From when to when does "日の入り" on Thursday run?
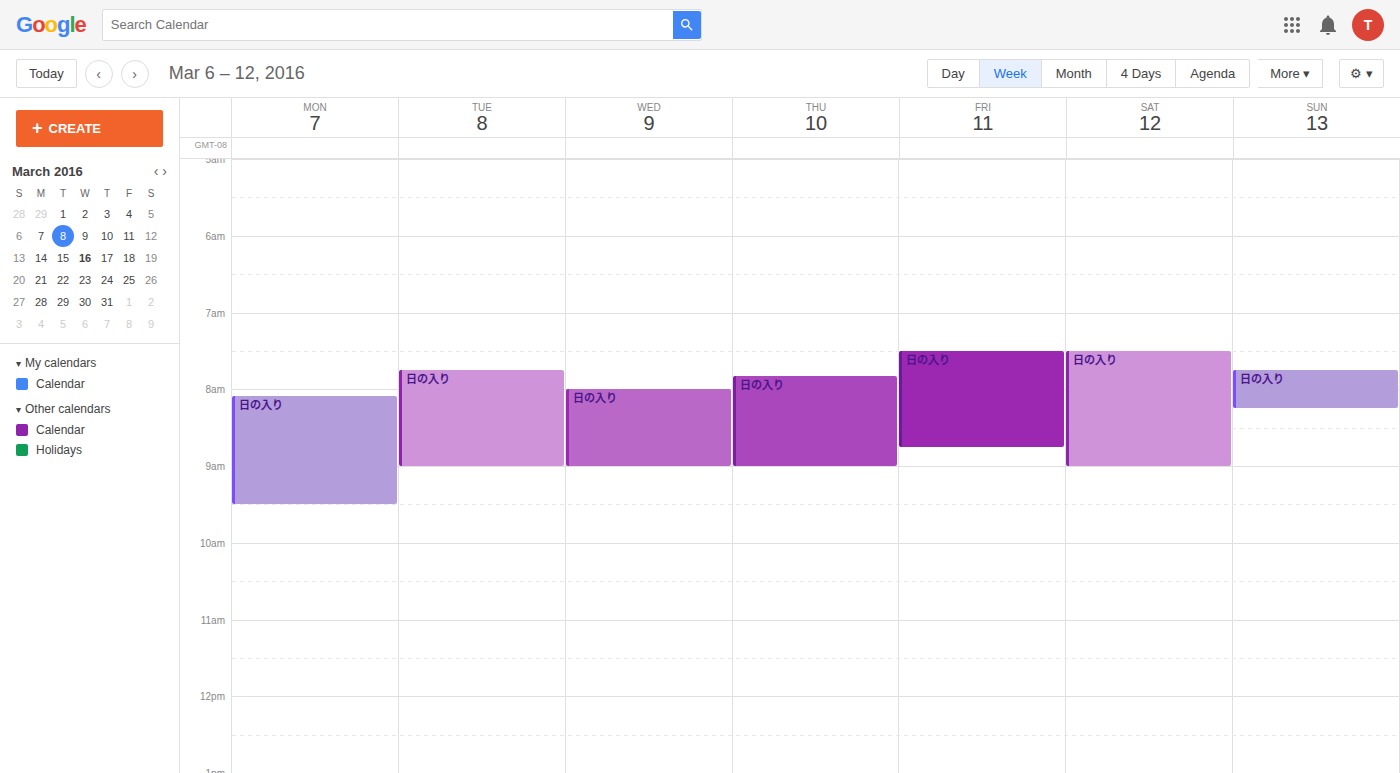
7:50 AM to 9:00 AM